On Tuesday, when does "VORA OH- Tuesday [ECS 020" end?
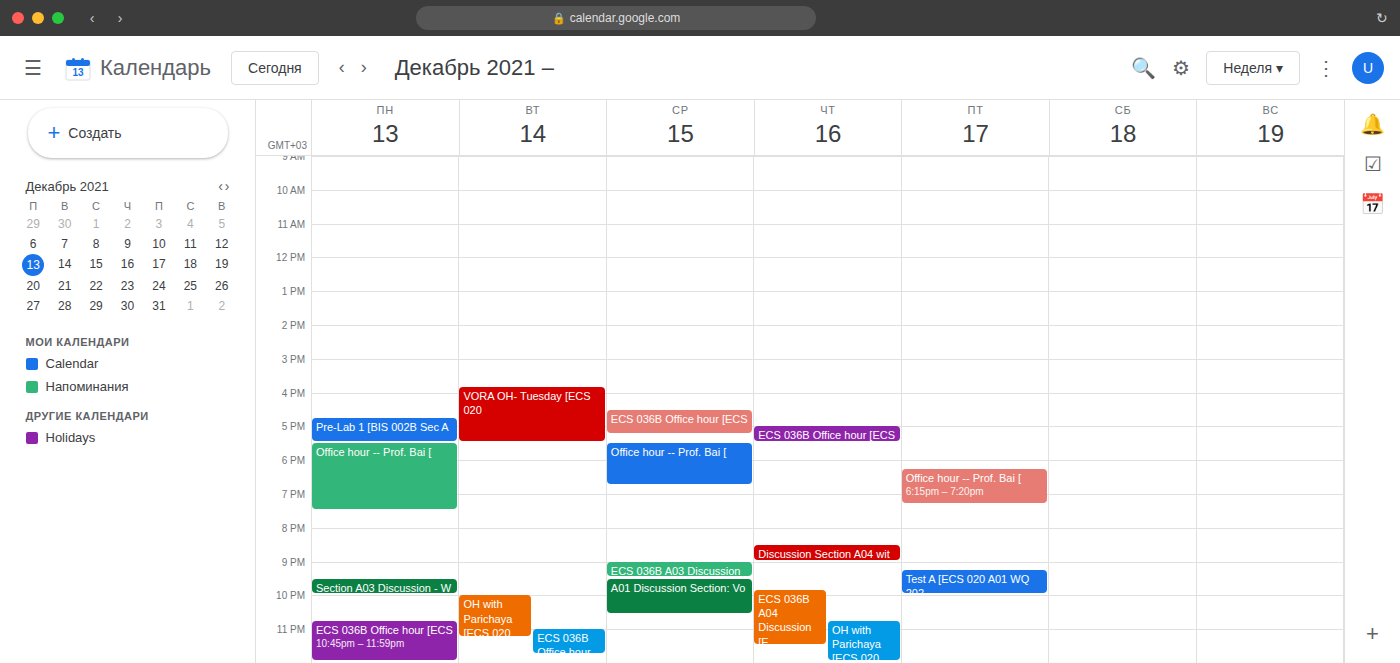
17:30